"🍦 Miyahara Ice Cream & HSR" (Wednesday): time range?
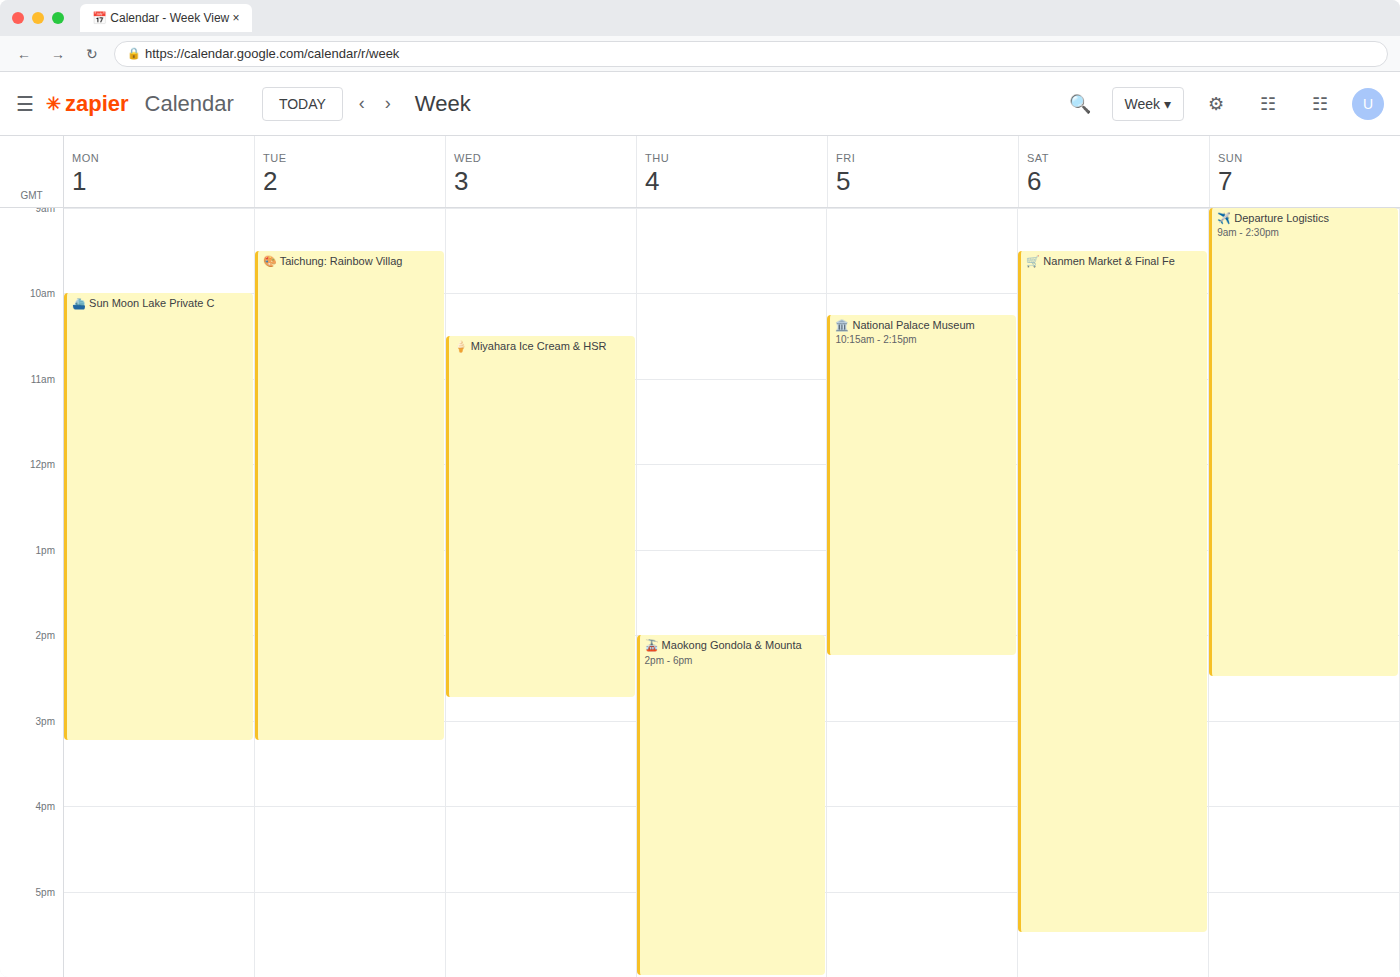
10:30 AM to 2:45 PM